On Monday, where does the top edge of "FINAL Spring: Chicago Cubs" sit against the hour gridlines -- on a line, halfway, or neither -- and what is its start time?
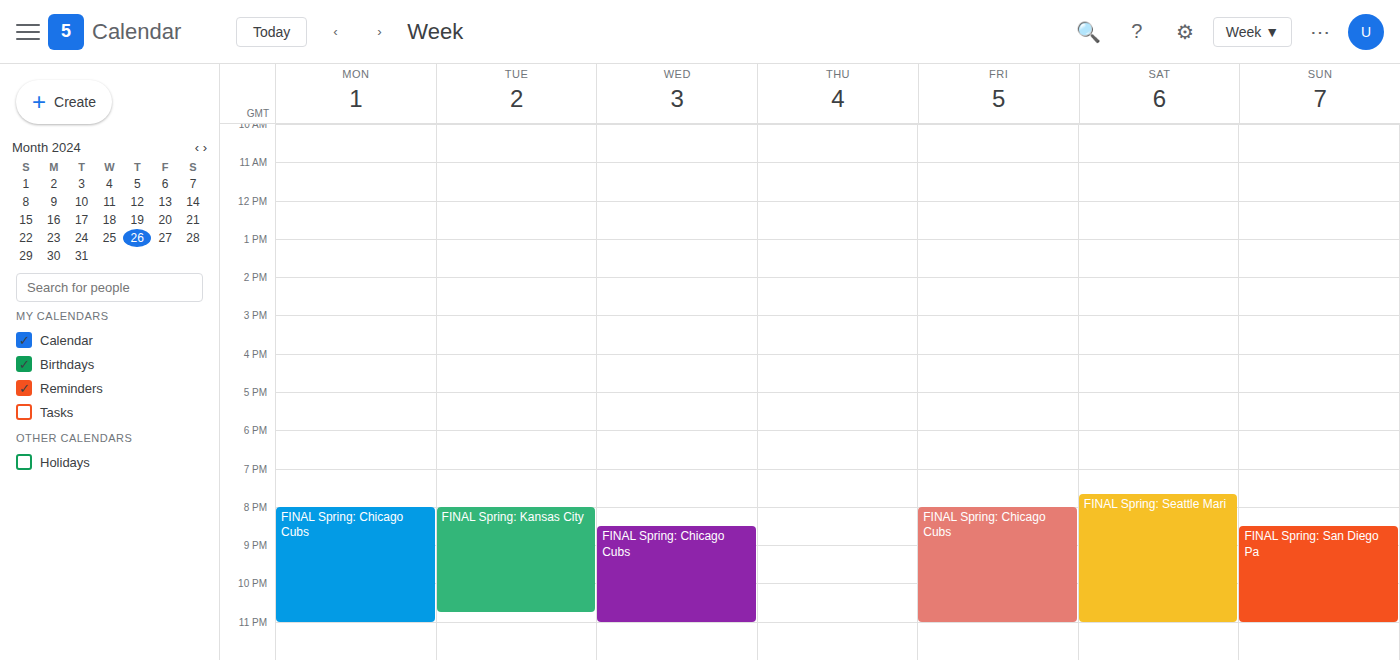
8:00 PM -- exactly on the 8 PM line.